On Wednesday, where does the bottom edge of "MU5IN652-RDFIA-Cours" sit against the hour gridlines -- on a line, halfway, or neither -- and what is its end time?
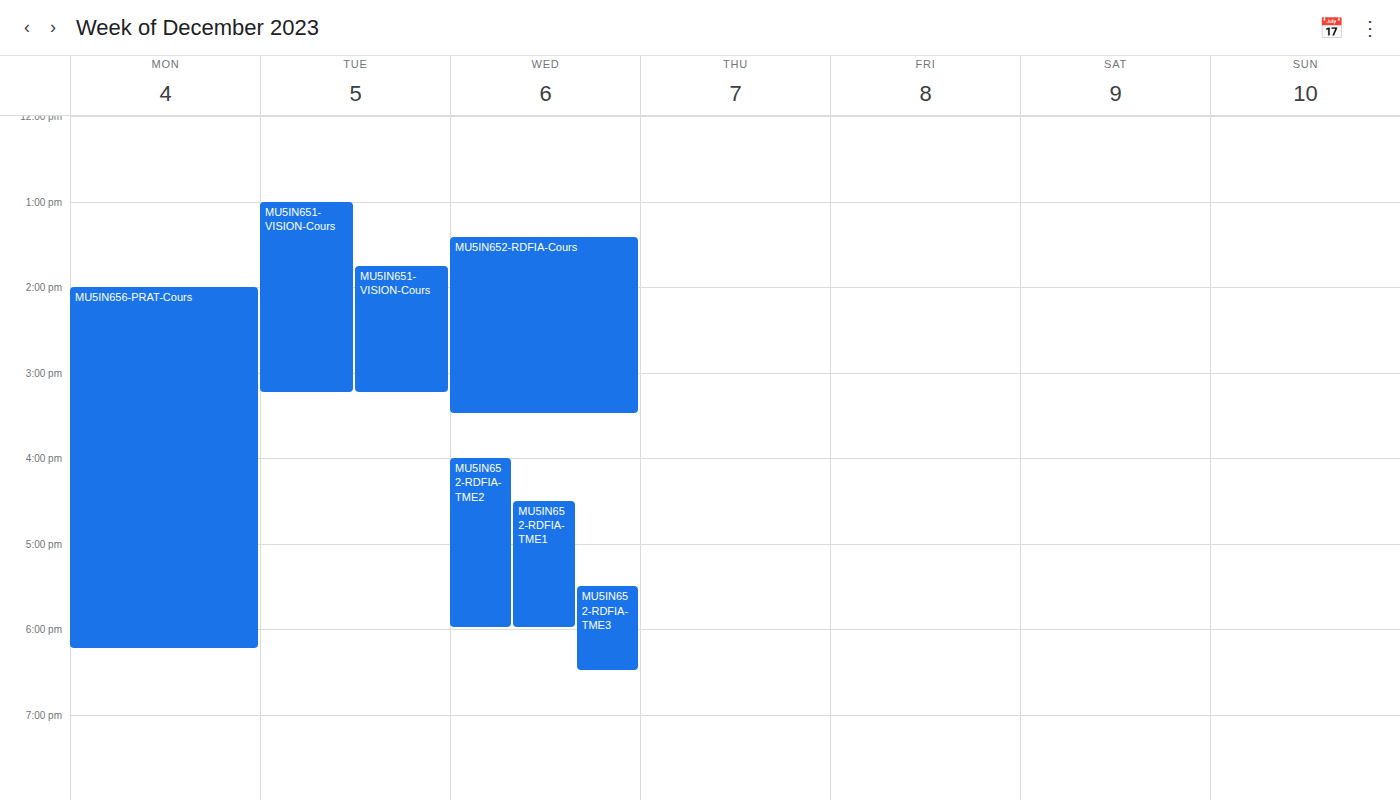
3:30 PM -- halfway between the 3 PM and 4 PM lines.